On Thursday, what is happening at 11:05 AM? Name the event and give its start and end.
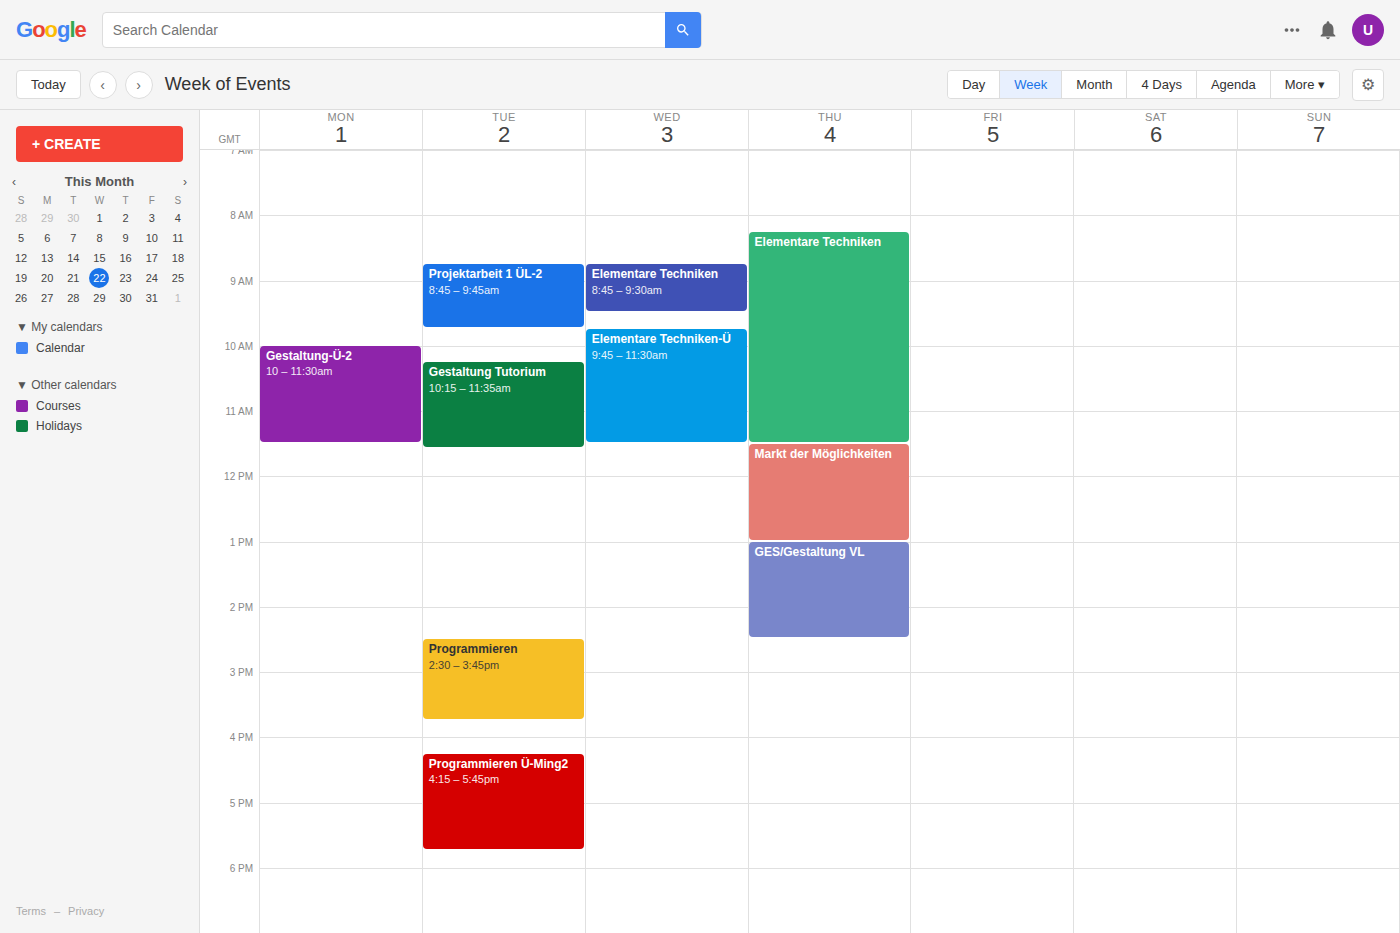
"Elementare Techniken", 8:15 AM to 11:30 AM